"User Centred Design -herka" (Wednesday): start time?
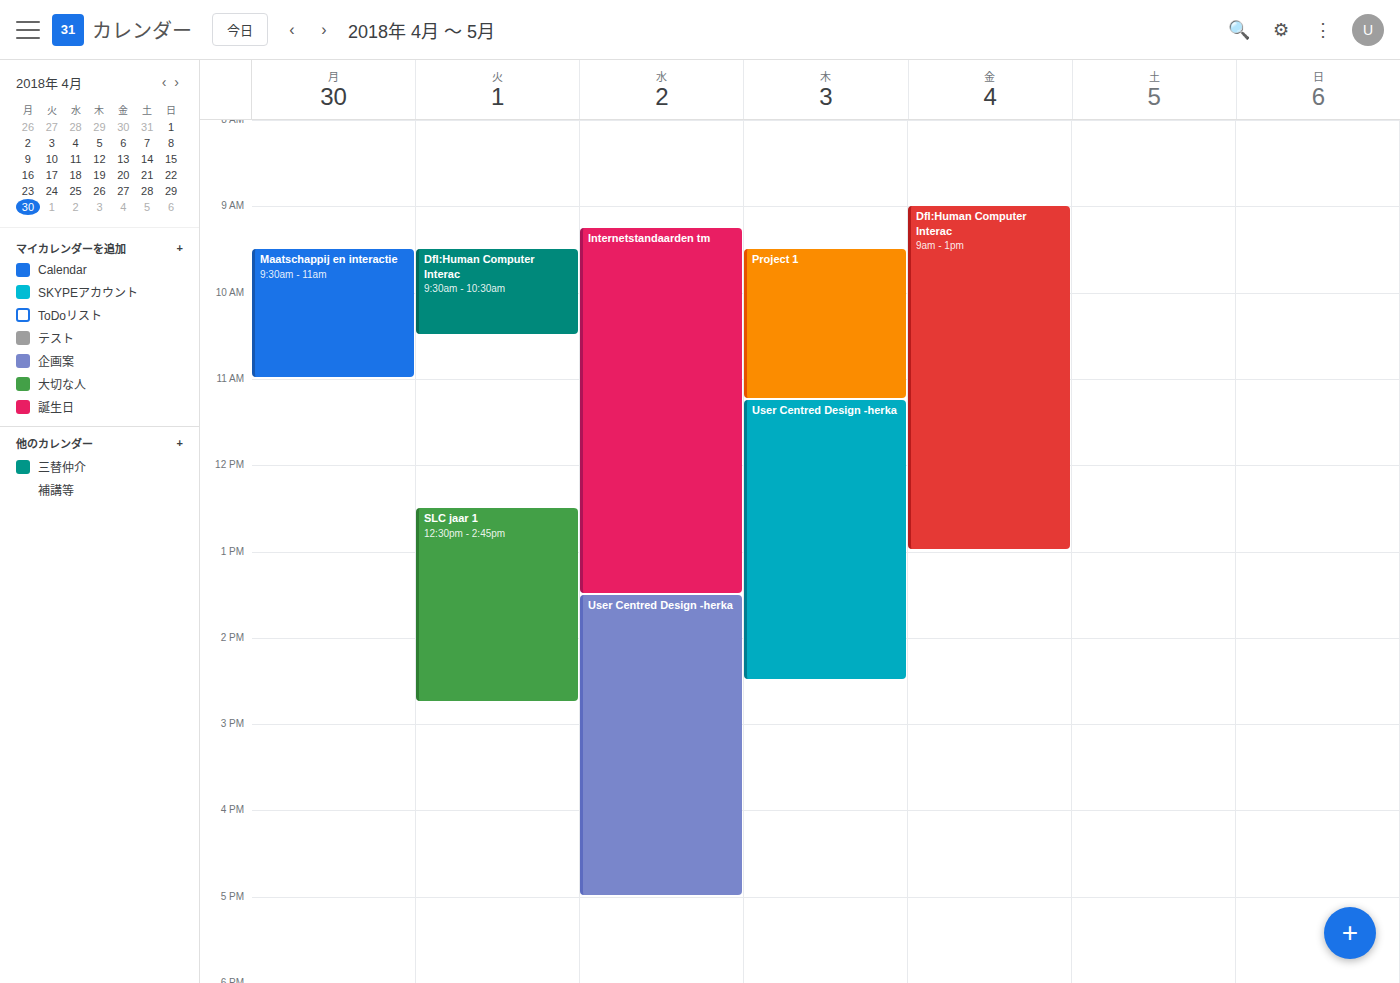
1:30 PM